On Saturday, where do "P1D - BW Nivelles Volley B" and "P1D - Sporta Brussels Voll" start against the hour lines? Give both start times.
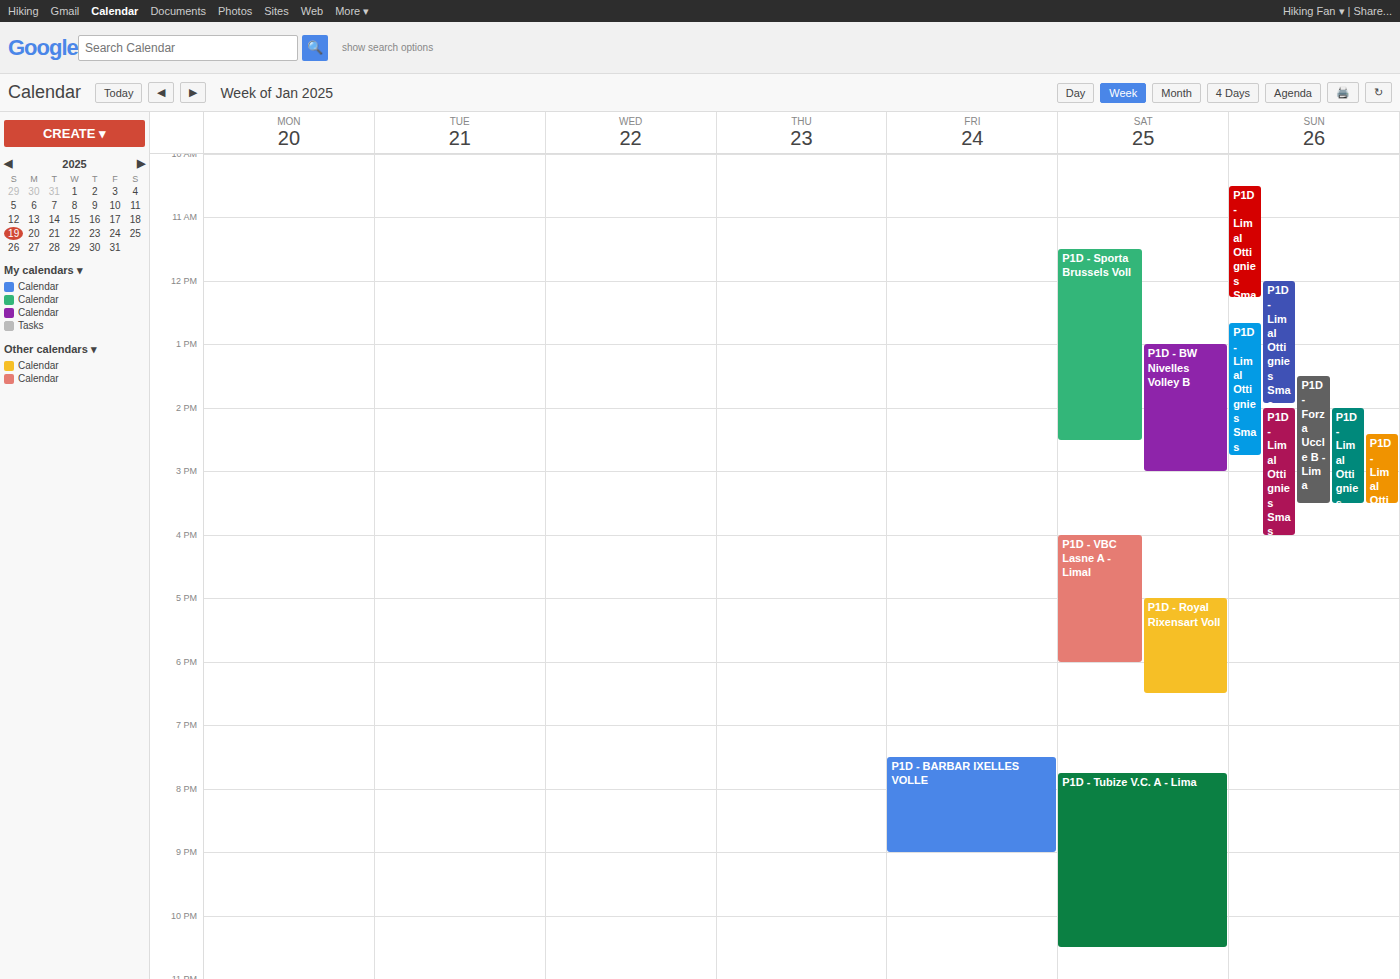
"P1D - BW Nivelles Volley B": 1:00 PM, exactly on the 1 PM line. "P1D - Sporta Brussels Voll": 11:30 AM, halfway between the 11 AM and 12 PM lines.